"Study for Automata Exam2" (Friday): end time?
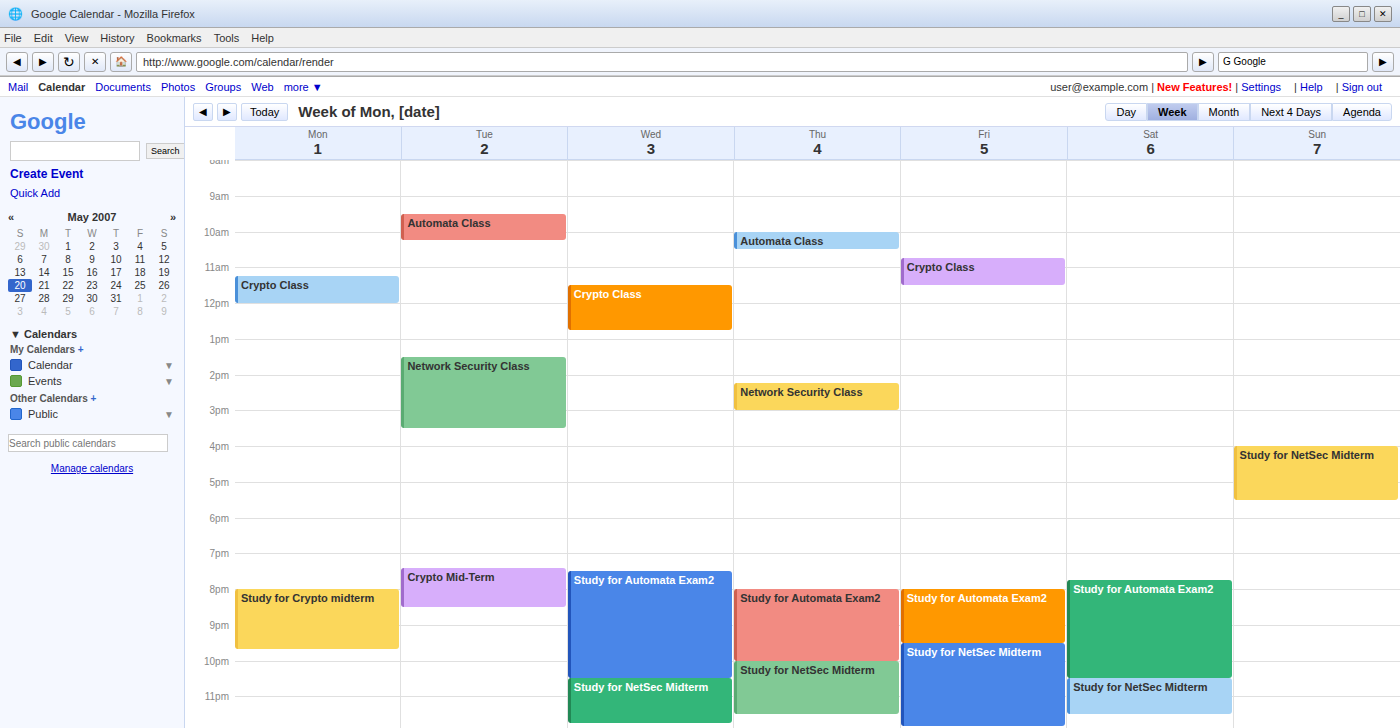
9:30 PM